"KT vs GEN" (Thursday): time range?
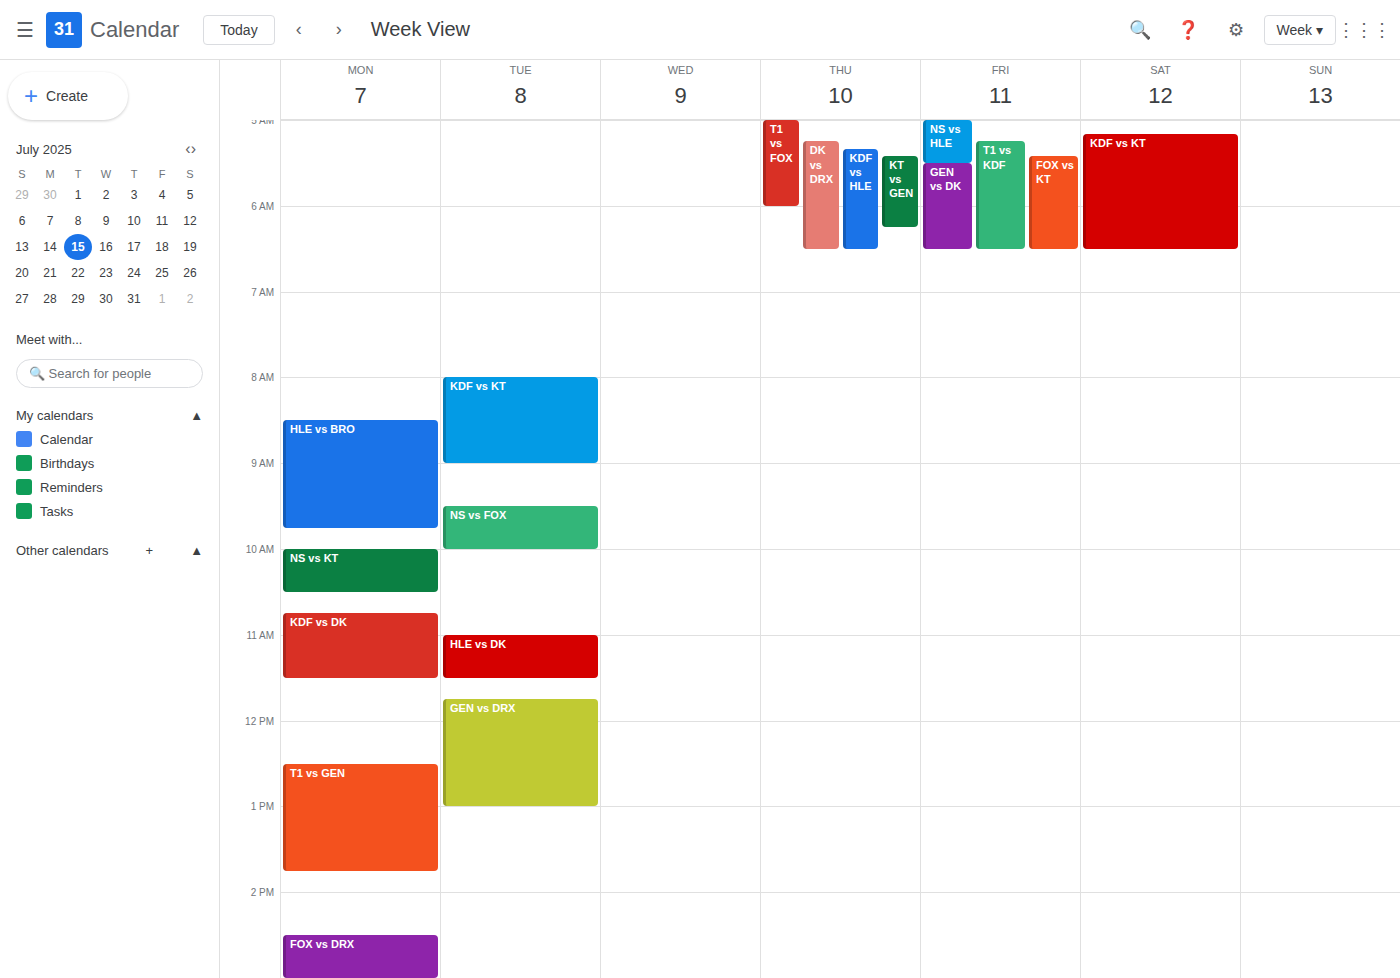
5:25 AM to 6:15 AM